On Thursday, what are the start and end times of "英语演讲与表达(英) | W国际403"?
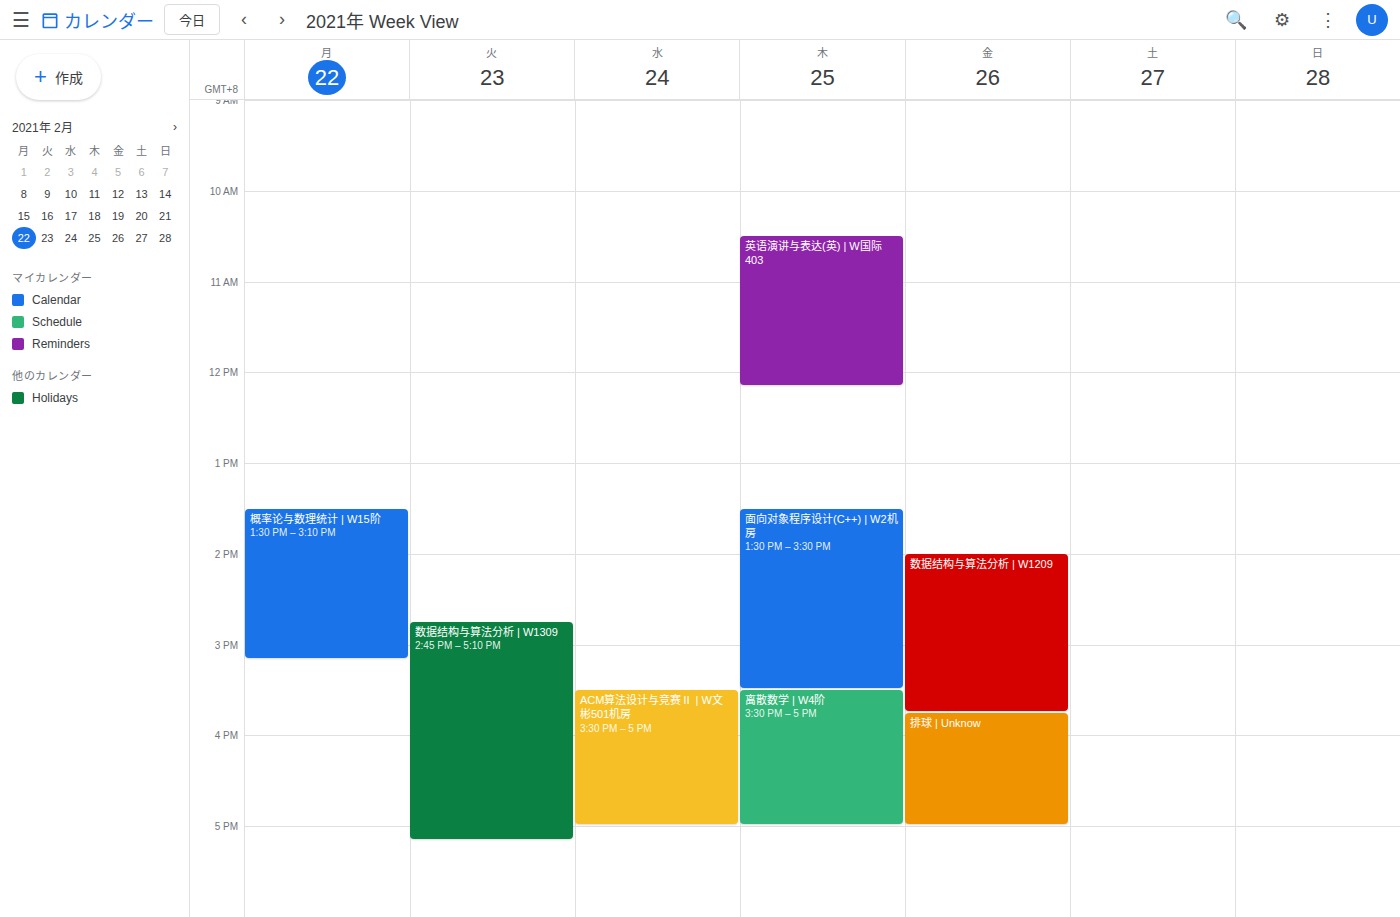
10:30 AM to 12:10 PM